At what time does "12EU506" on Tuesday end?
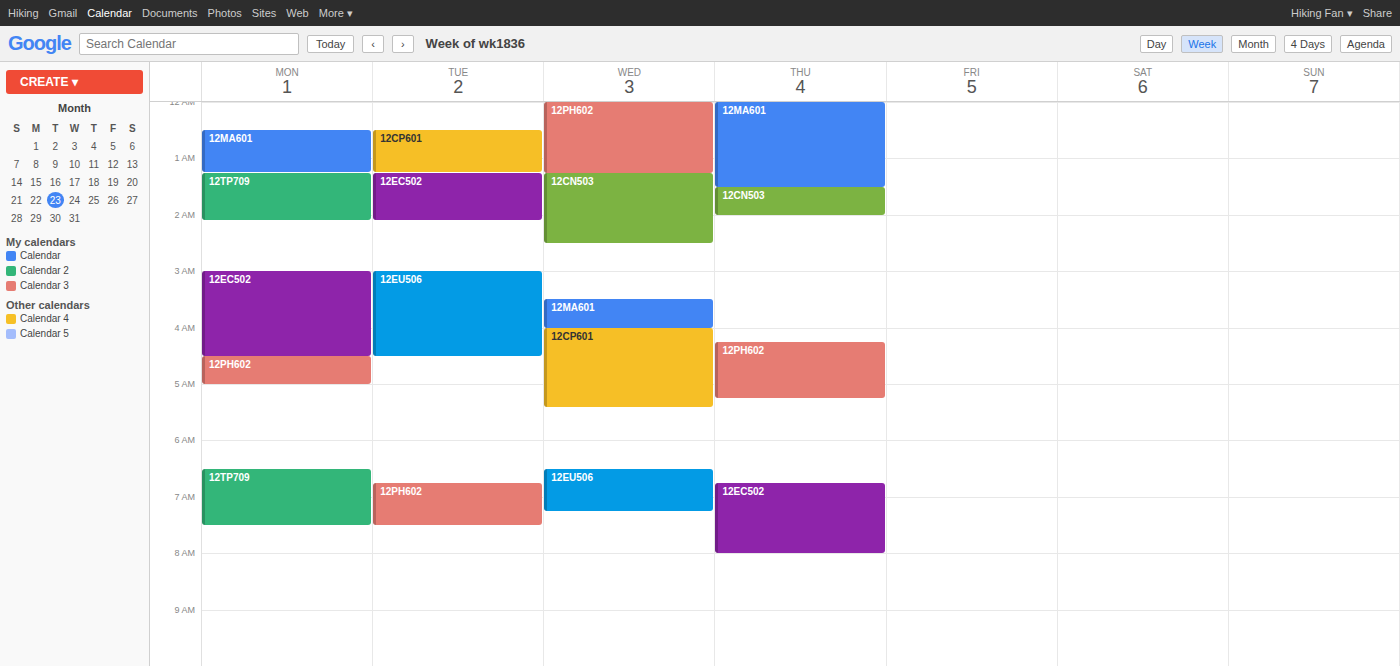
4:30 AM